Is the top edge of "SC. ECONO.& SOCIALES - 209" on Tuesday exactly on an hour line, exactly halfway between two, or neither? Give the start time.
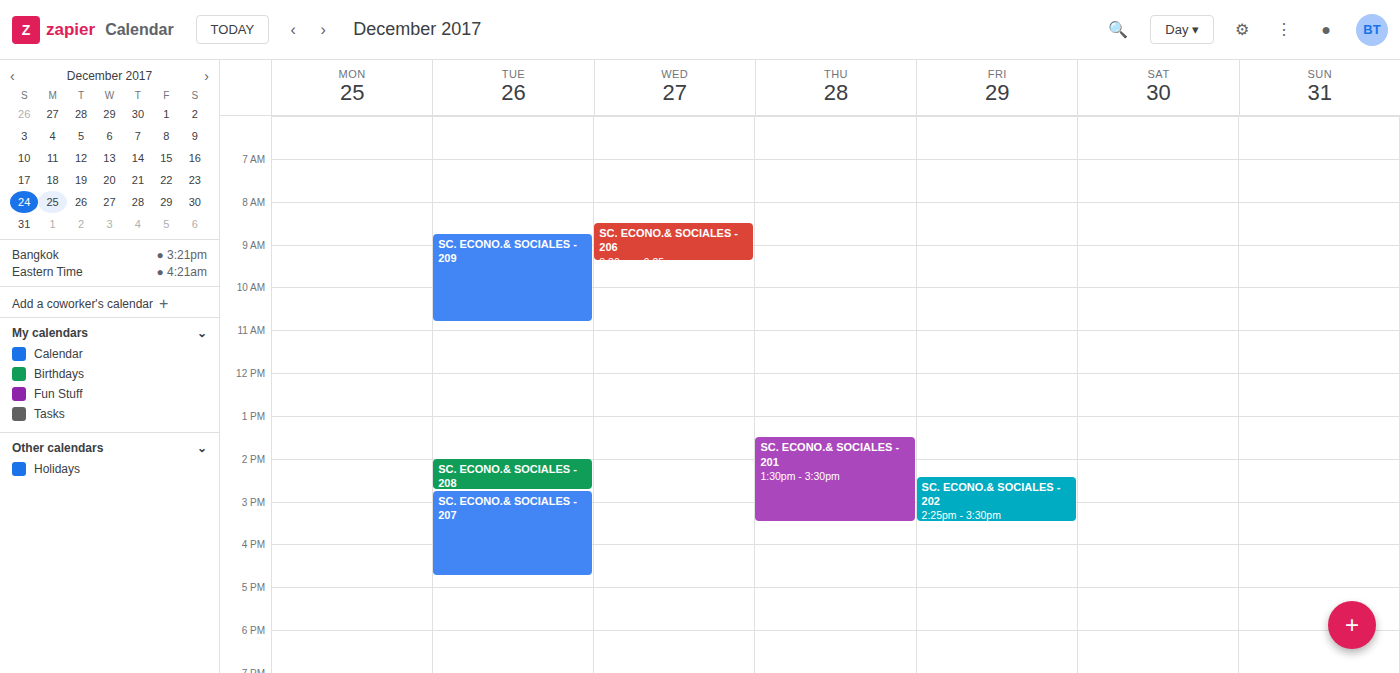
8:45 AM -- neither: three quarters of the way from the 8 AM line to the 9 AM line.